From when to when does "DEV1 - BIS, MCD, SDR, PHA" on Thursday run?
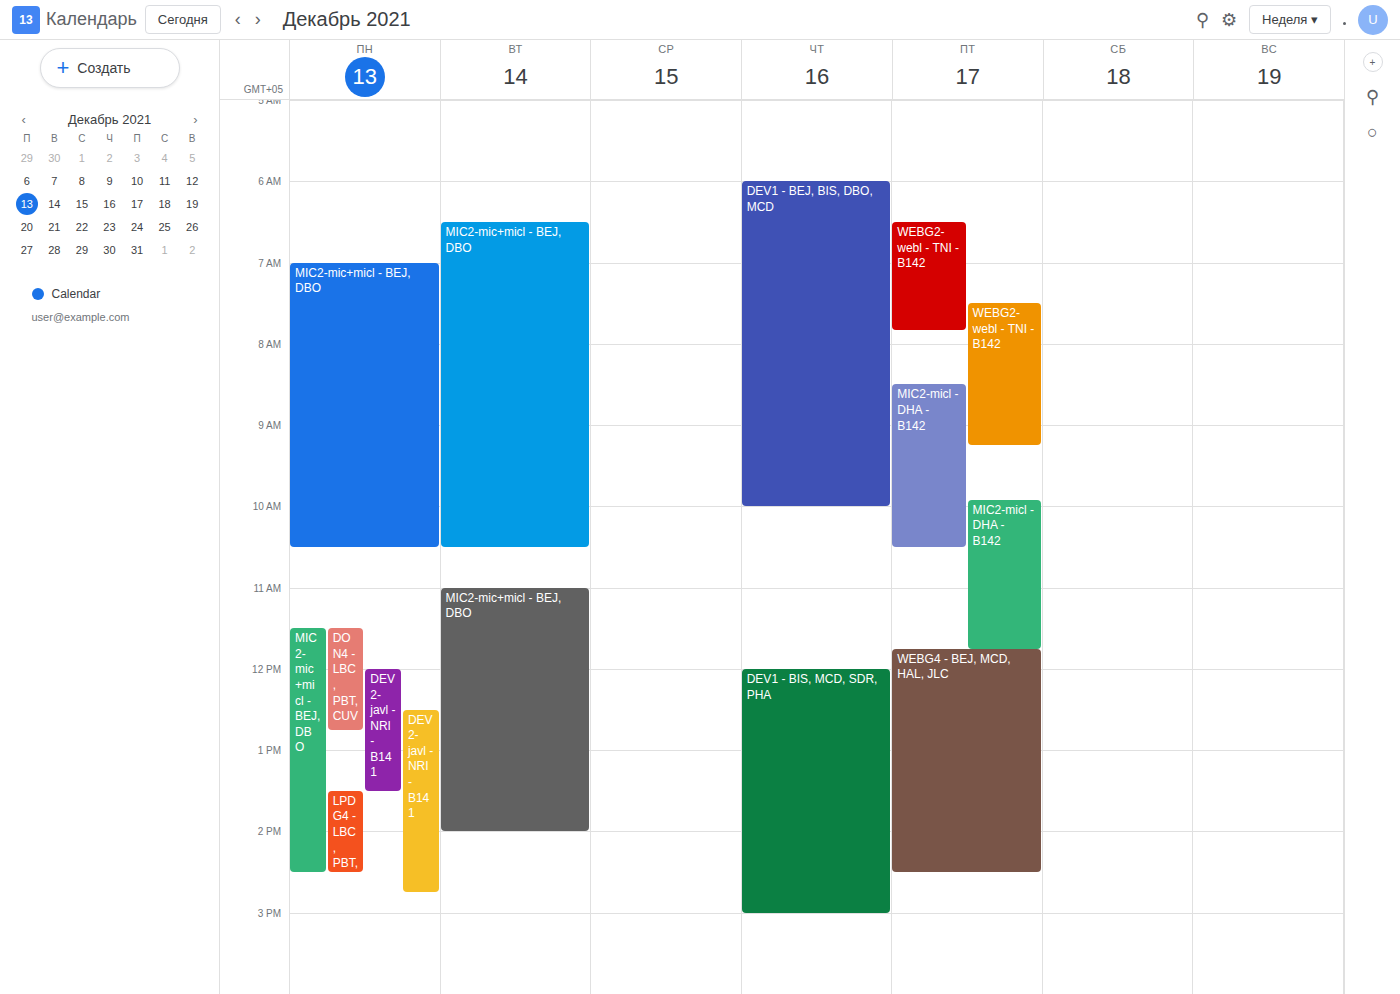
12:00 PM to 3:00 PM